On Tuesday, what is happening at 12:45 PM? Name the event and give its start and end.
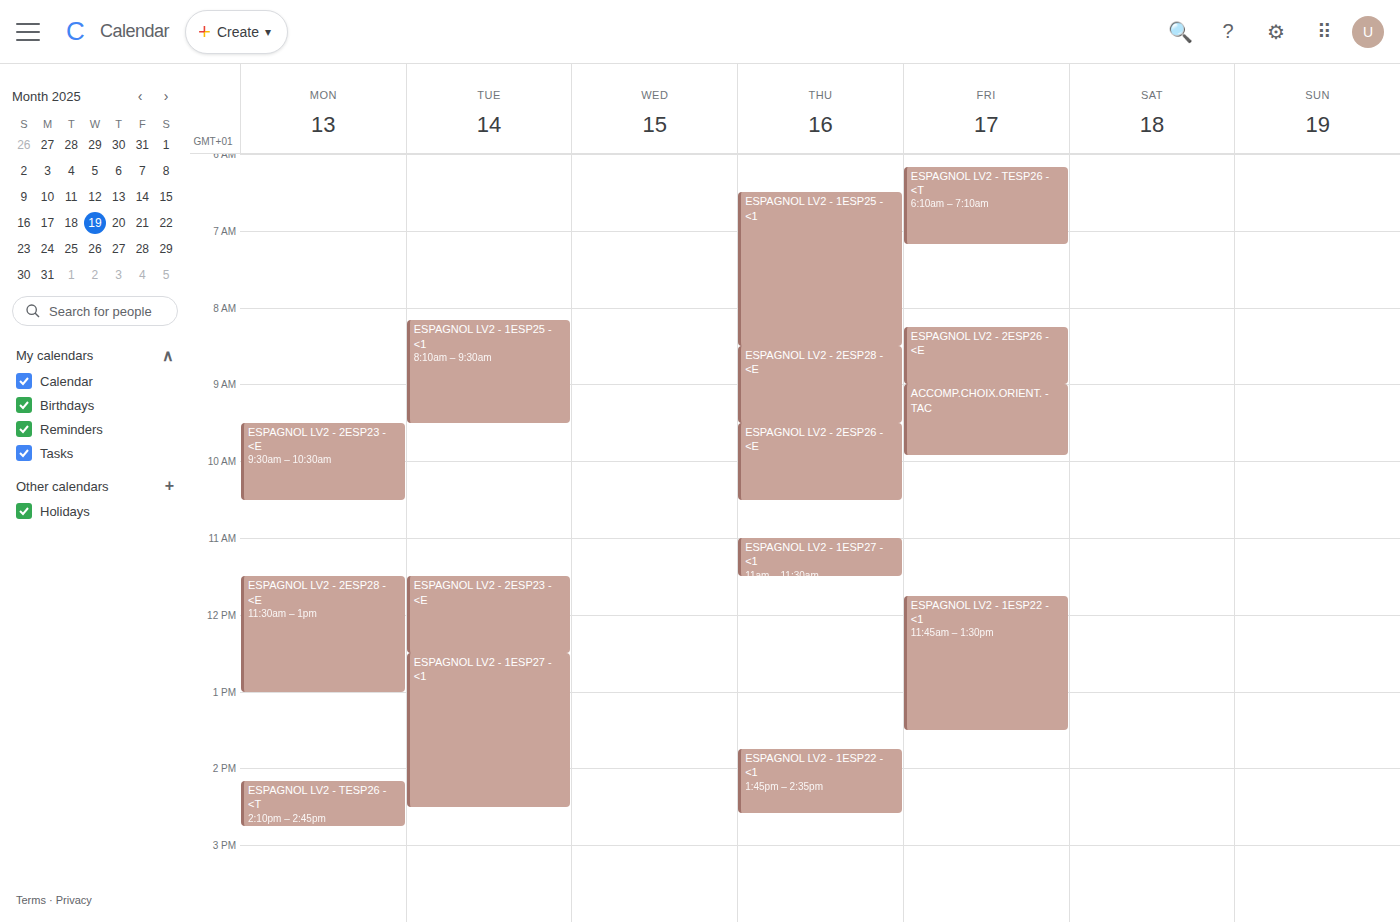
"ESPAGNOL LV2 - 1ESP27 - <1", 12:30 PM to 2:30 PM